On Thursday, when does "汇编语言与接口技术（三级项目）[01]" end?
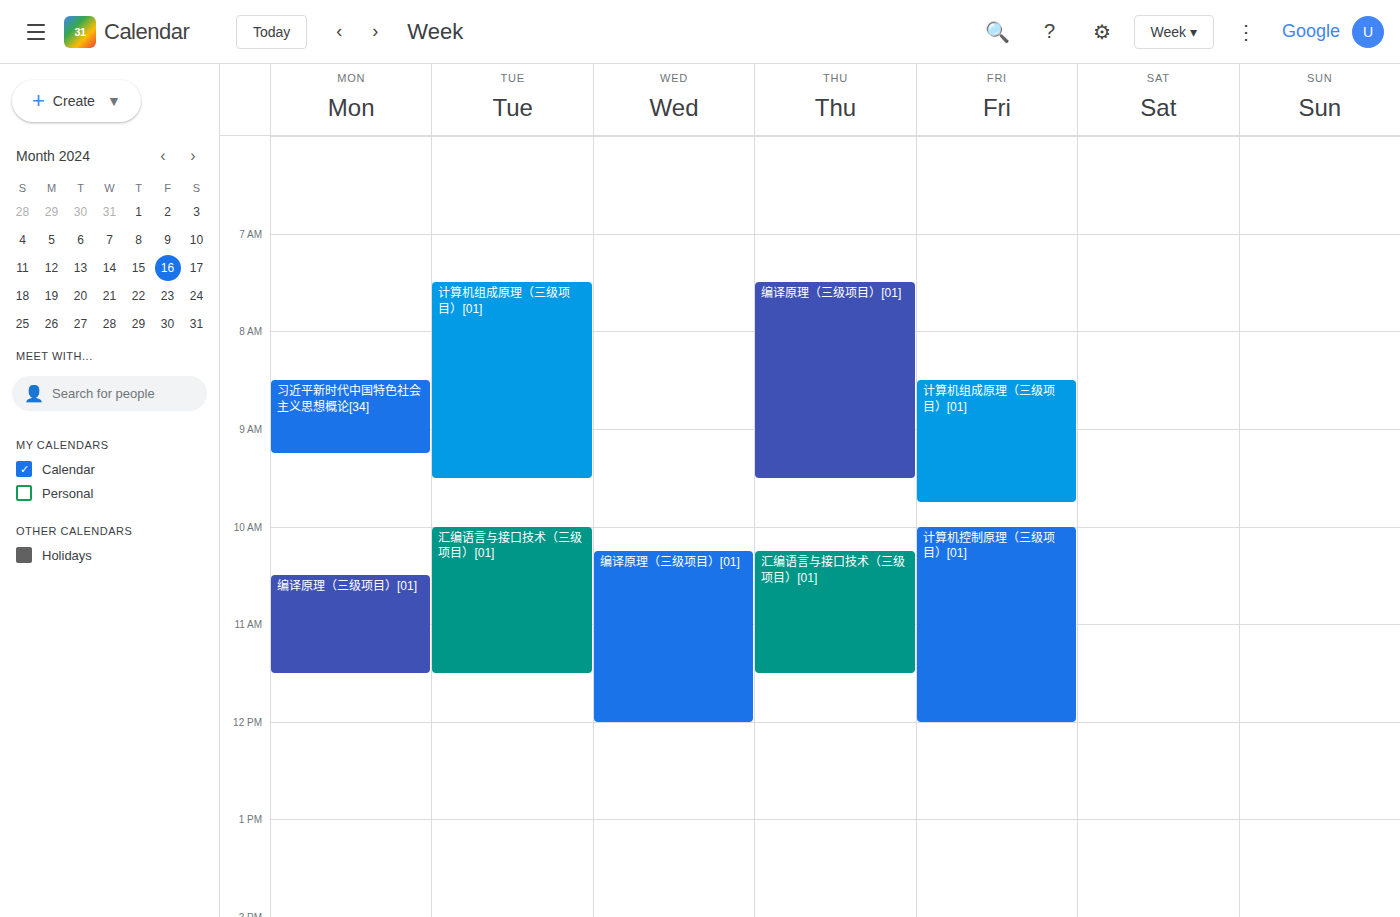
11:30